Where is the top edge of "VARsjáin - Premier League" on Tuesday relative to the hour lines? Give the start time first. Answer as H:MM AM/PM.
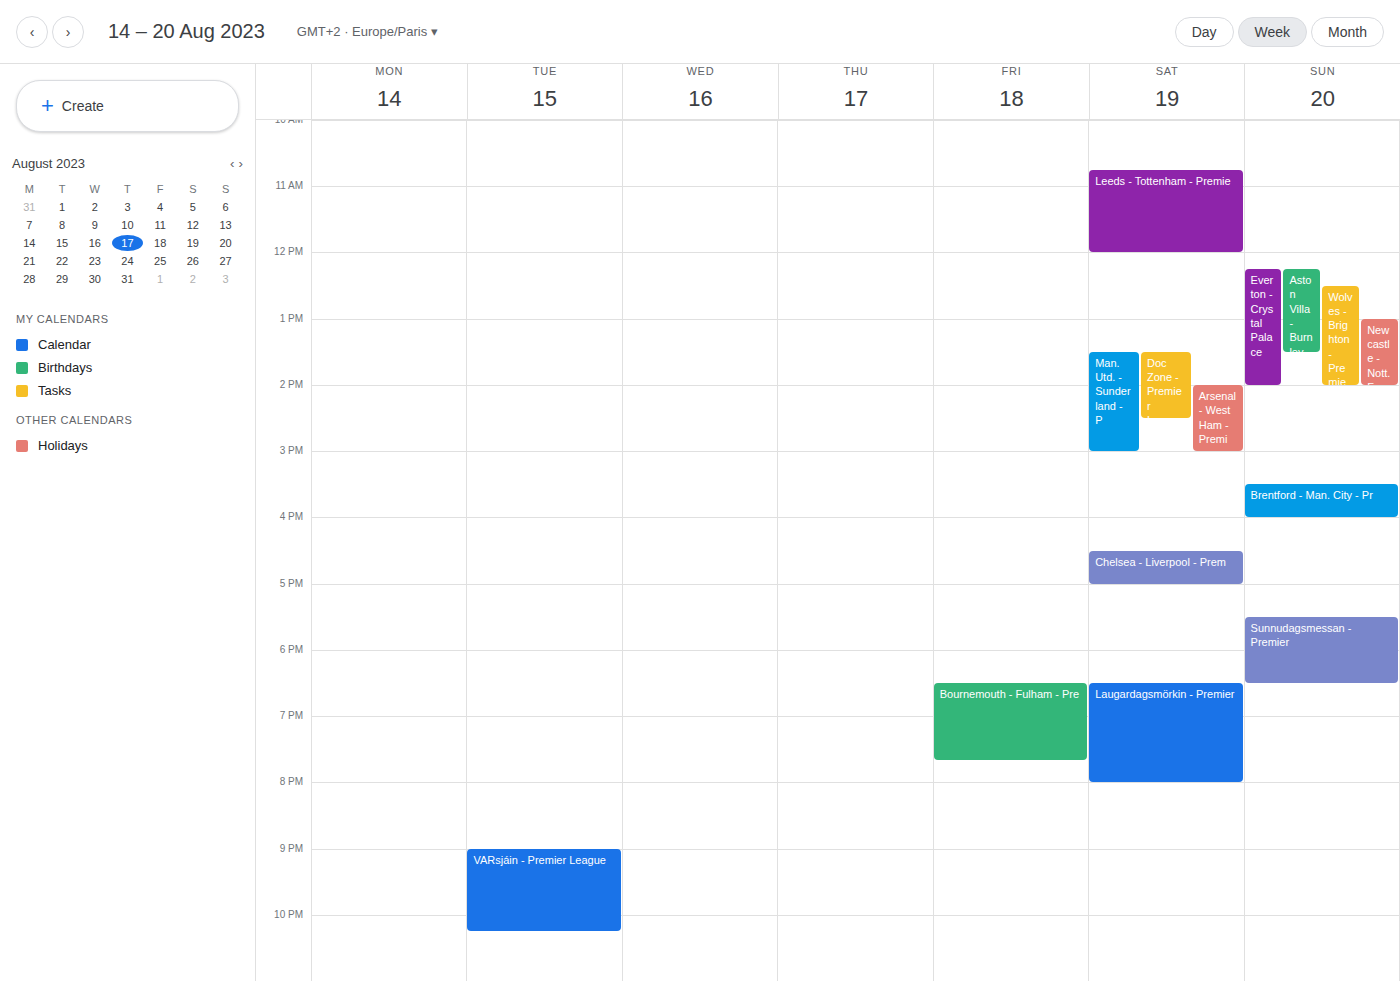
9:00 PM -- exactly on the 9 PM line.